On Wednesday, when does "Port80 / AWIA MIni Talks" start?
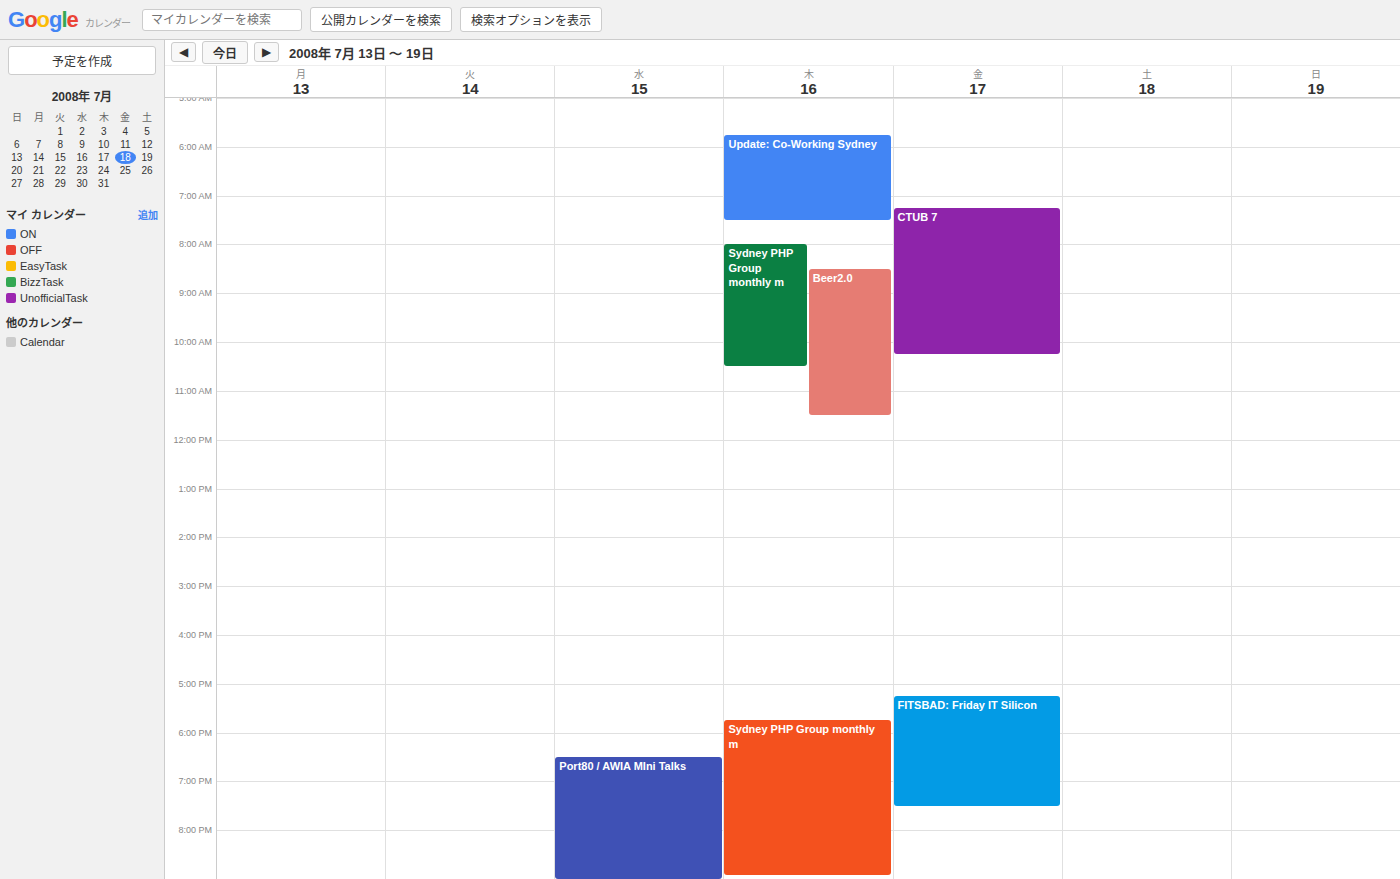
6:30 PM